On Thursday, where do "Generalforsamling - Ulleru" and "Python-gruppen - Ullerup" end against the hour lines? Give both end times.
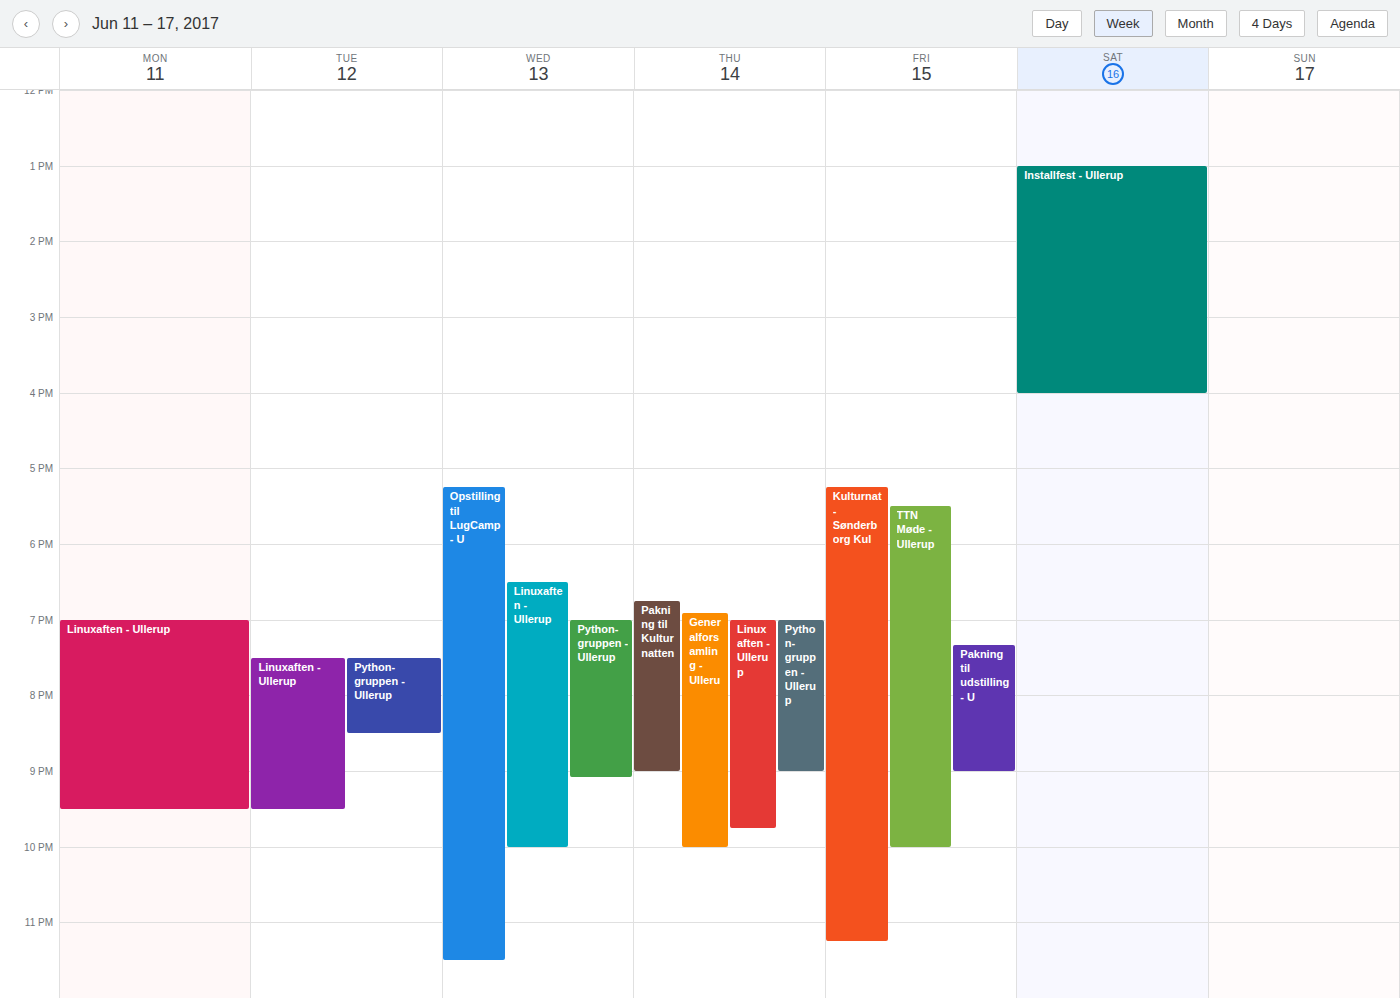
"Generalforsamling - Ulleru": 10:00 PM, exactly on the 10 PM line. "Python-gruppen - Ullerup": 9:00 PM, exactly on the 9 PM line.